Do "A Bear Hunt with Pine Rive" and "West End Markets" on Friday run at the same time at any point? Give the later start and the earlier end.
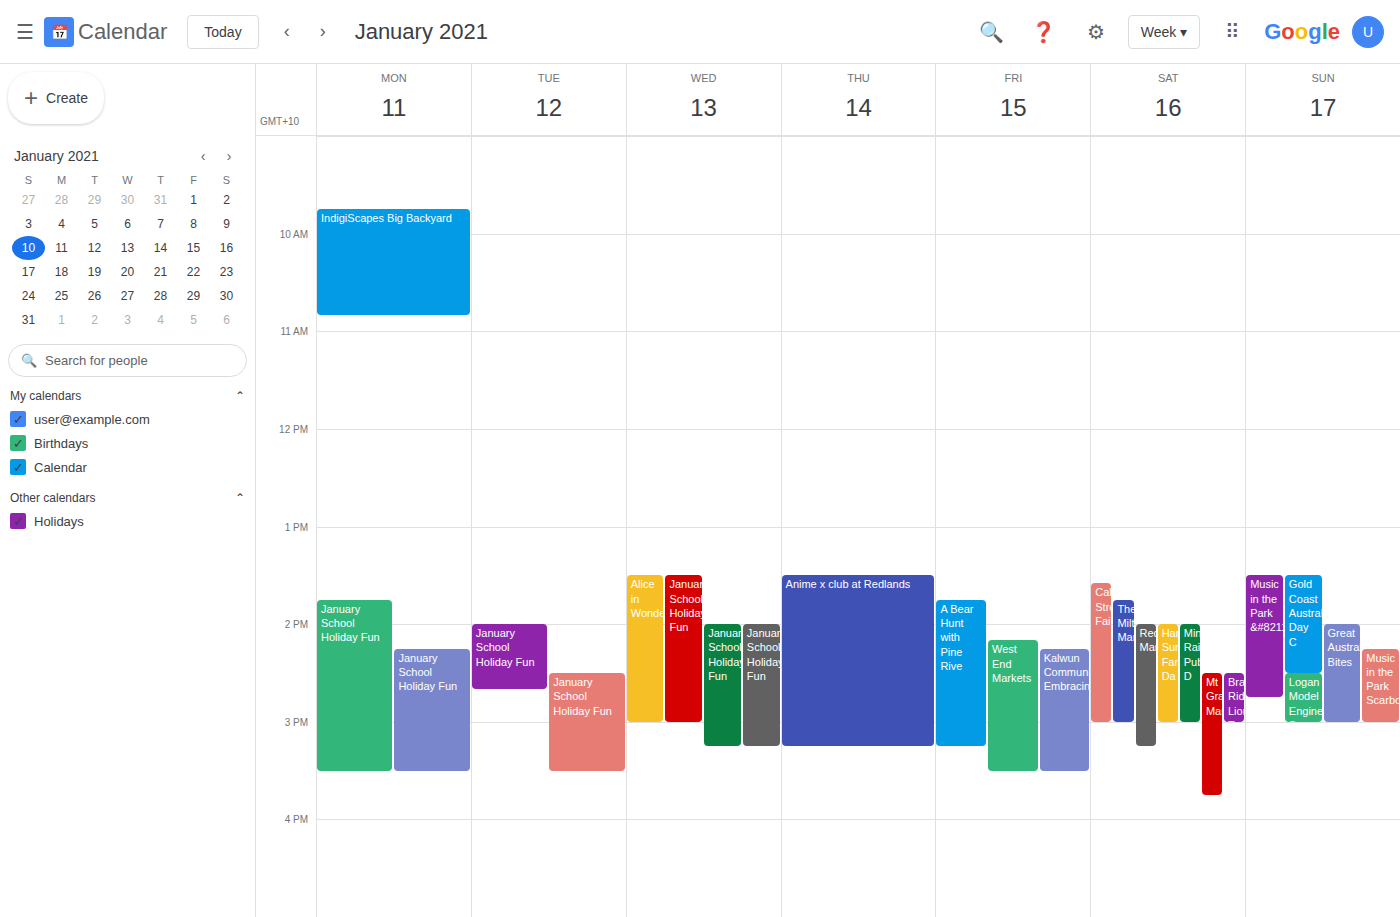
"West End Markets" starts at 2:10 PM, before "A Bear Hunt with Pine Rive" ends at 3:15 PM -- they overlap.